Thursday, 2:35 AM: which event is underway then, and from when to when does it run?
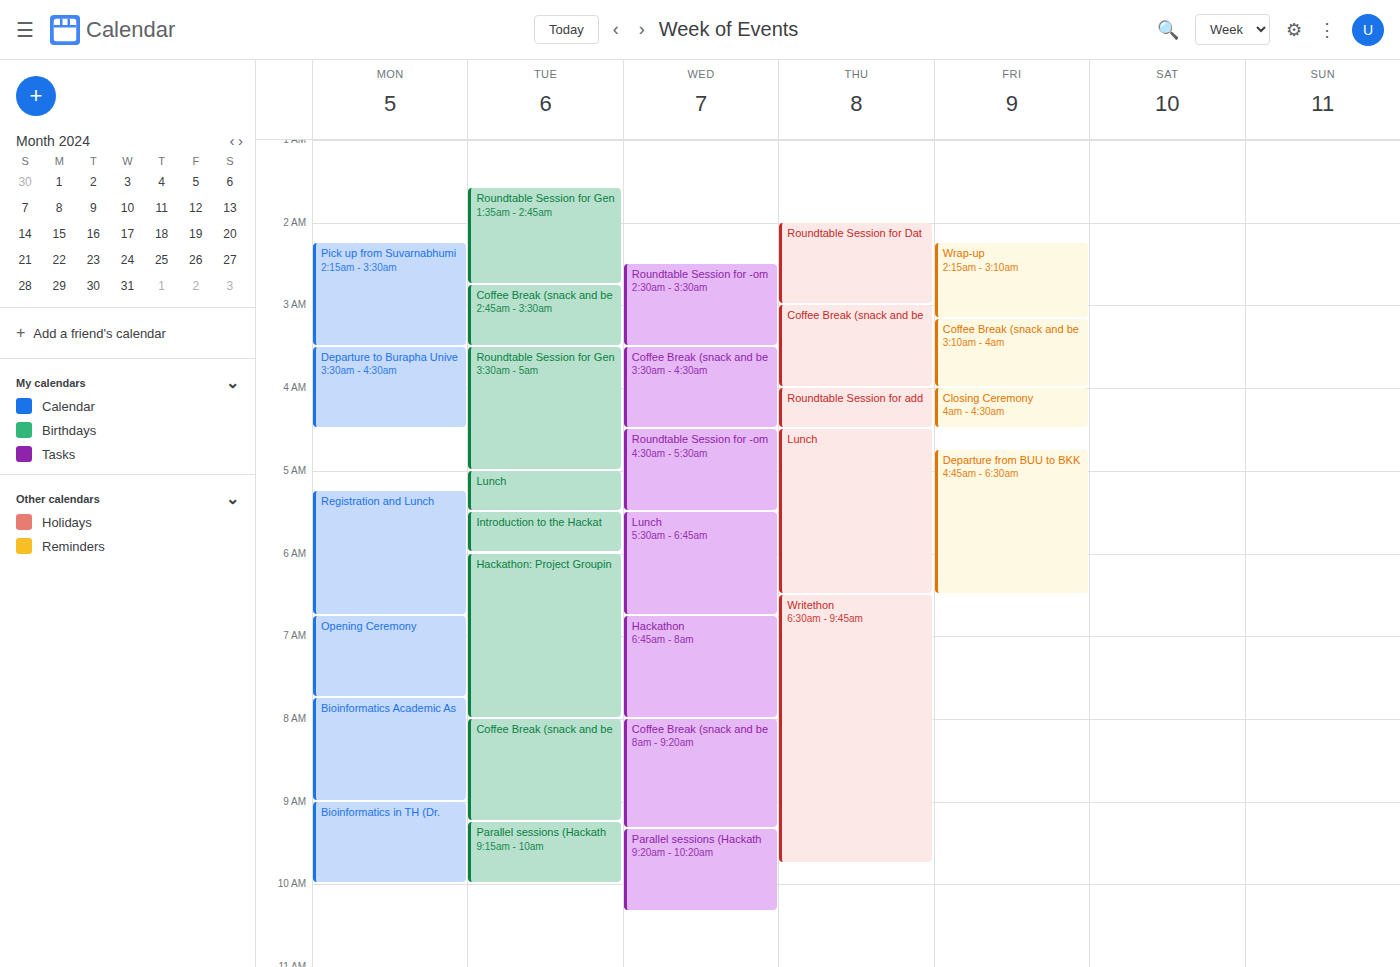
"Roundtable Session for Dat", 2:00 AM to 3:00 AM